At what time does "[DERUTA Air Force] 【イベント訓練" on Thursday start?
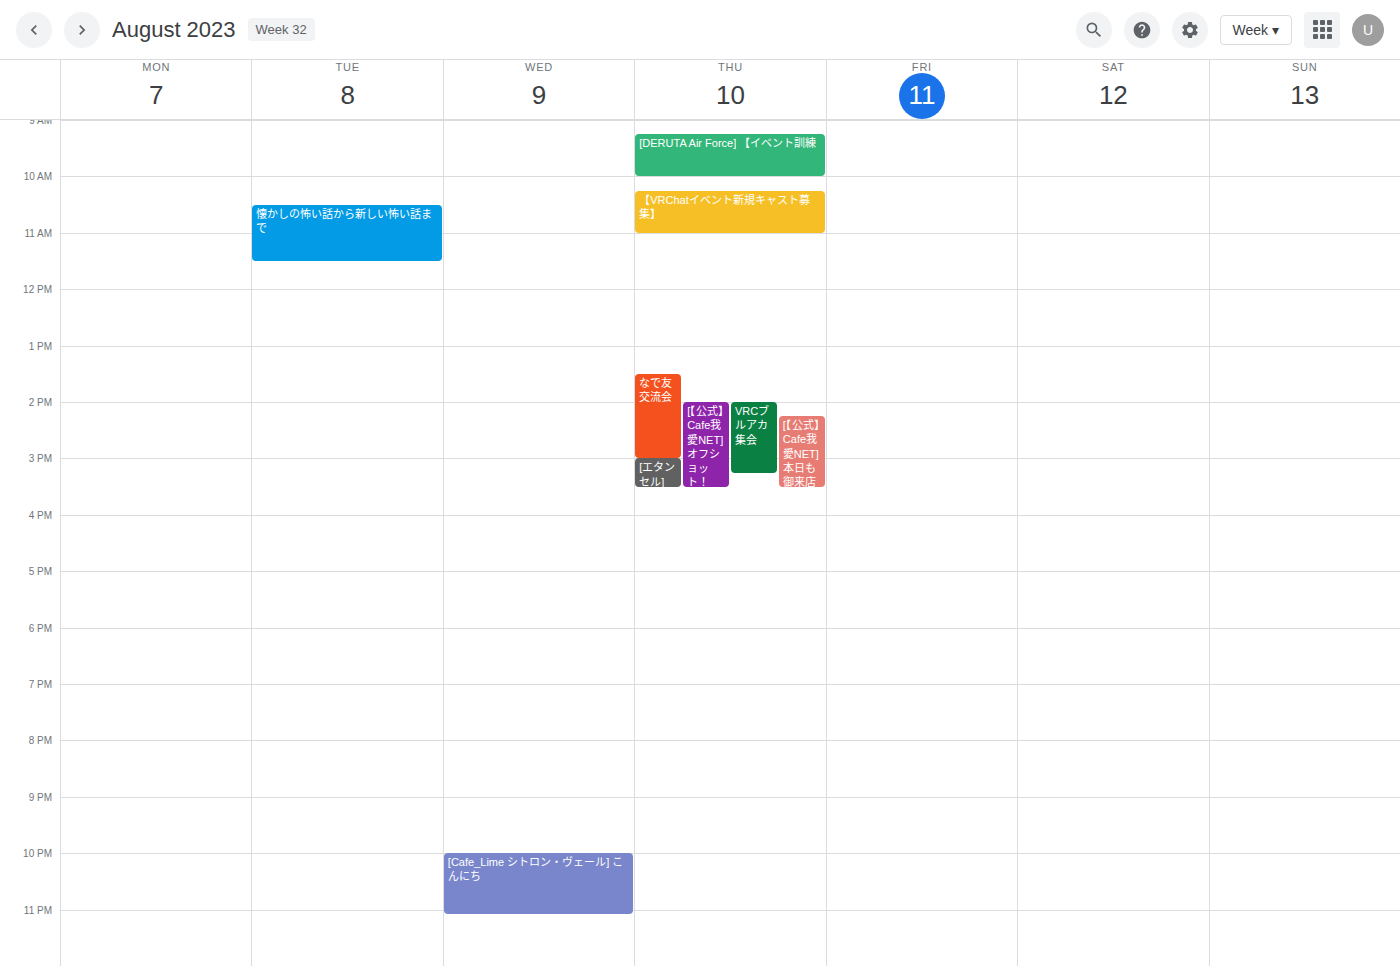
9:15 AM